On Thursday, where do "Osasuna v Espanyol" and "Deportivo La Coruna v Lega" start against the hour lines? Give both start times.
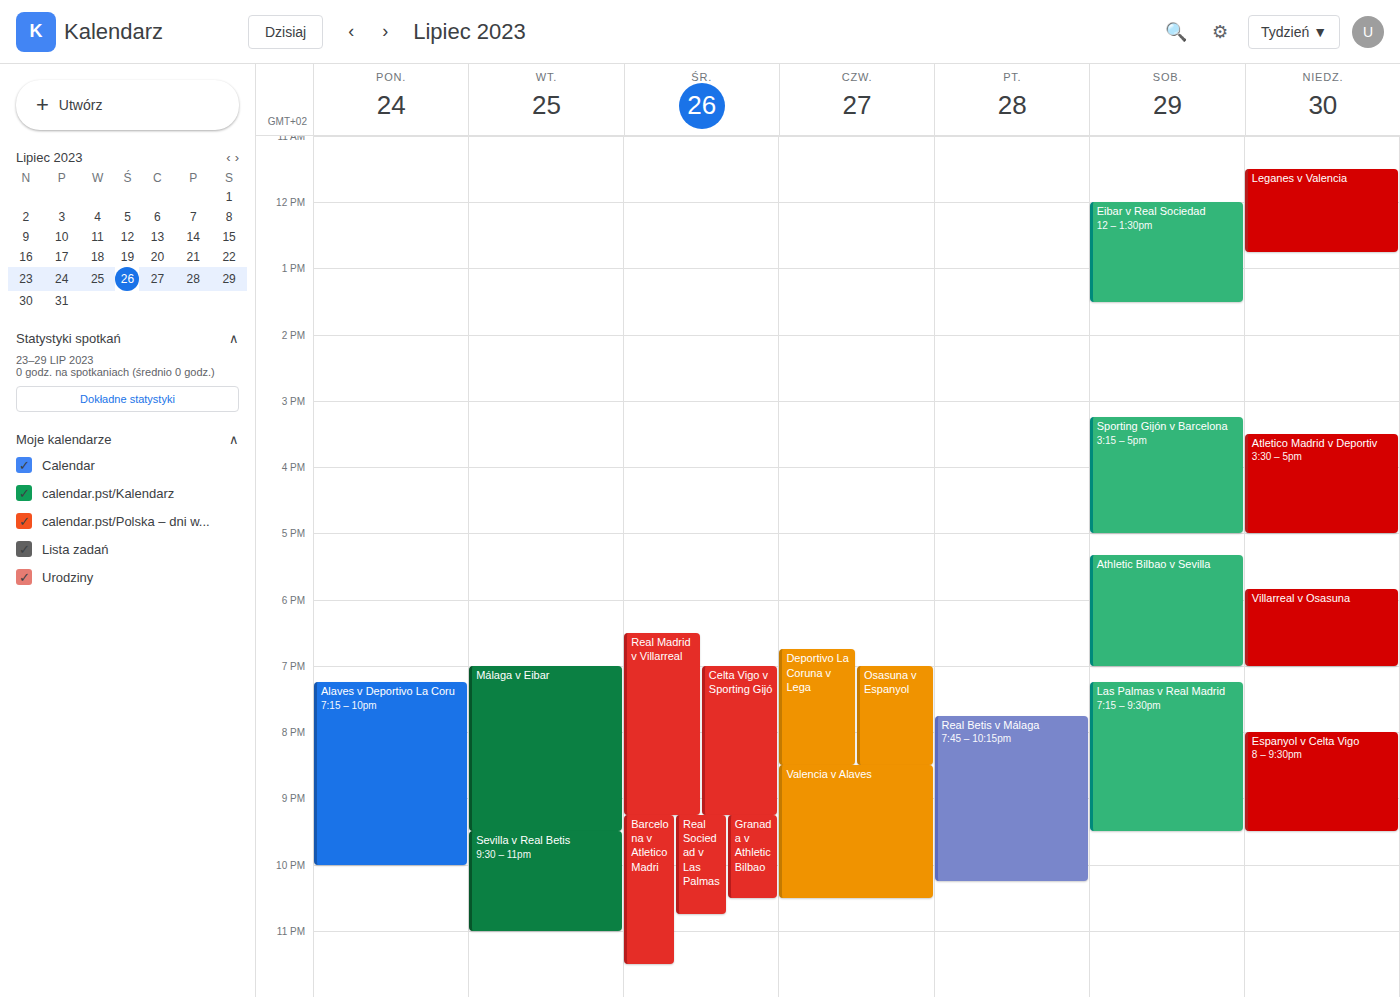
"Osasuna v Espanyol": 7:00 PM, exactly on the 7 PM line. "Deportivo La Coruna v Lega": 6:45 PM, neither: three quarters of the way from the 6 PM line to the 7 PM line.